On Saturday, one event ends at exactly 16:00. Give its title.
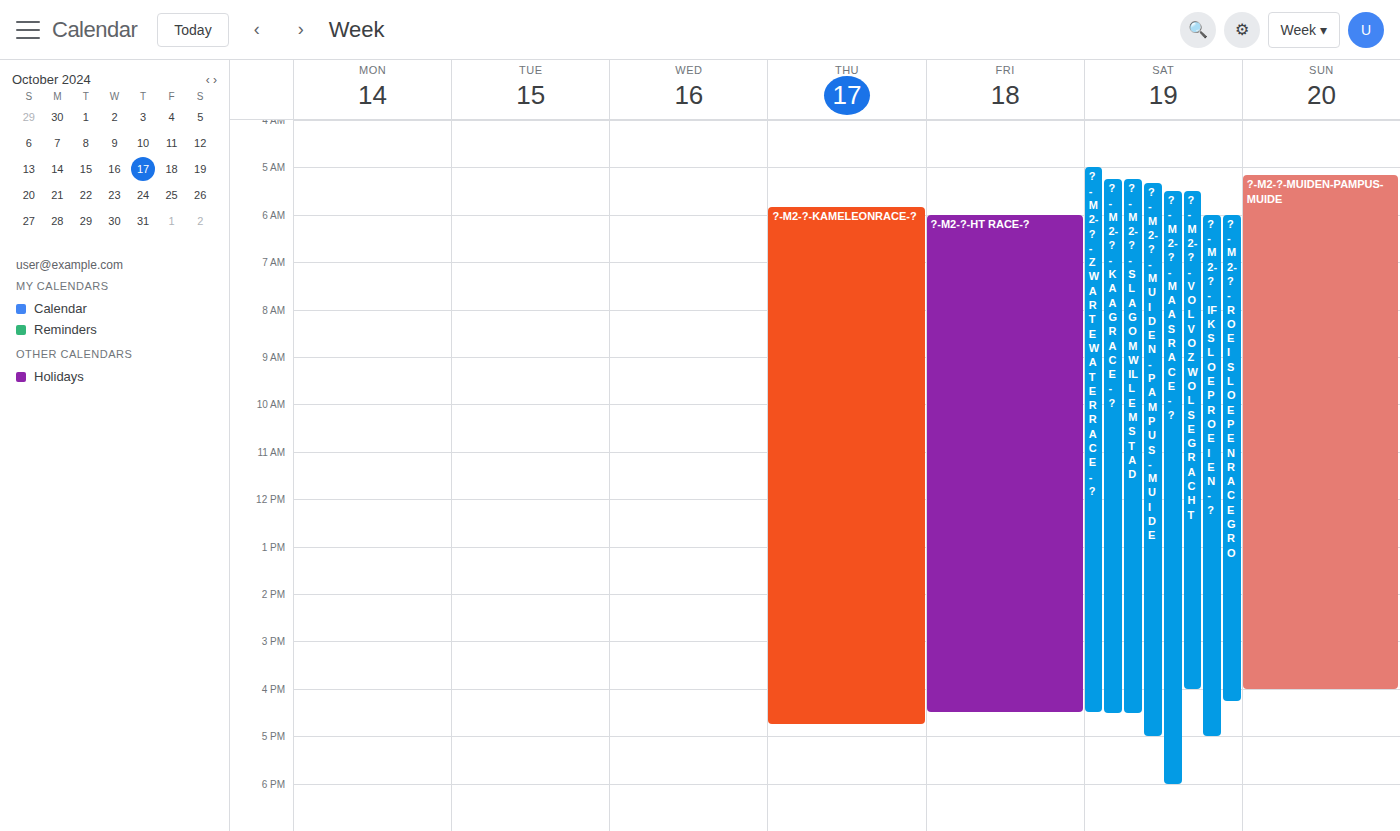
"?-M2-?-VOLVO ZWOLSE GRACHT"